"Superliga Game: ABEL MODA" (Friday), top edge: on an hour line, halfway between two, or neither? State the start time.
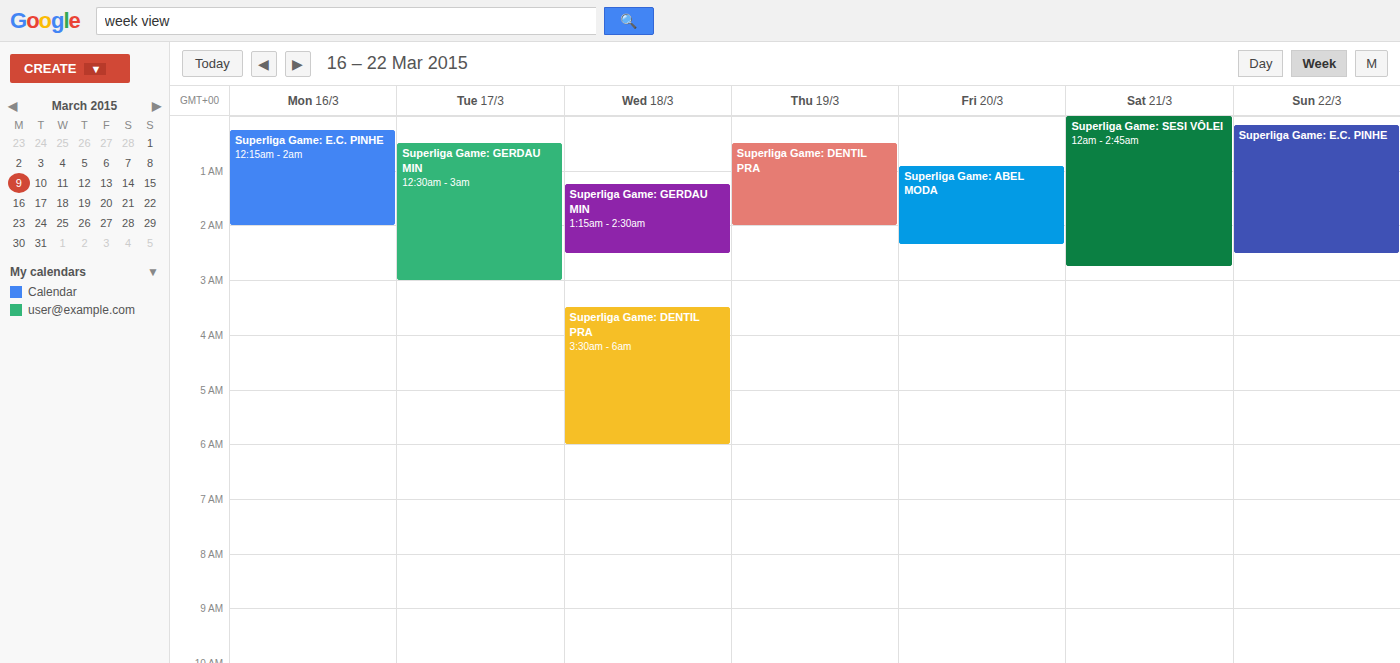
12:55 AM -- neither: 55 minutes below the 12 AM line and 5 minutes above the 1 AM line.